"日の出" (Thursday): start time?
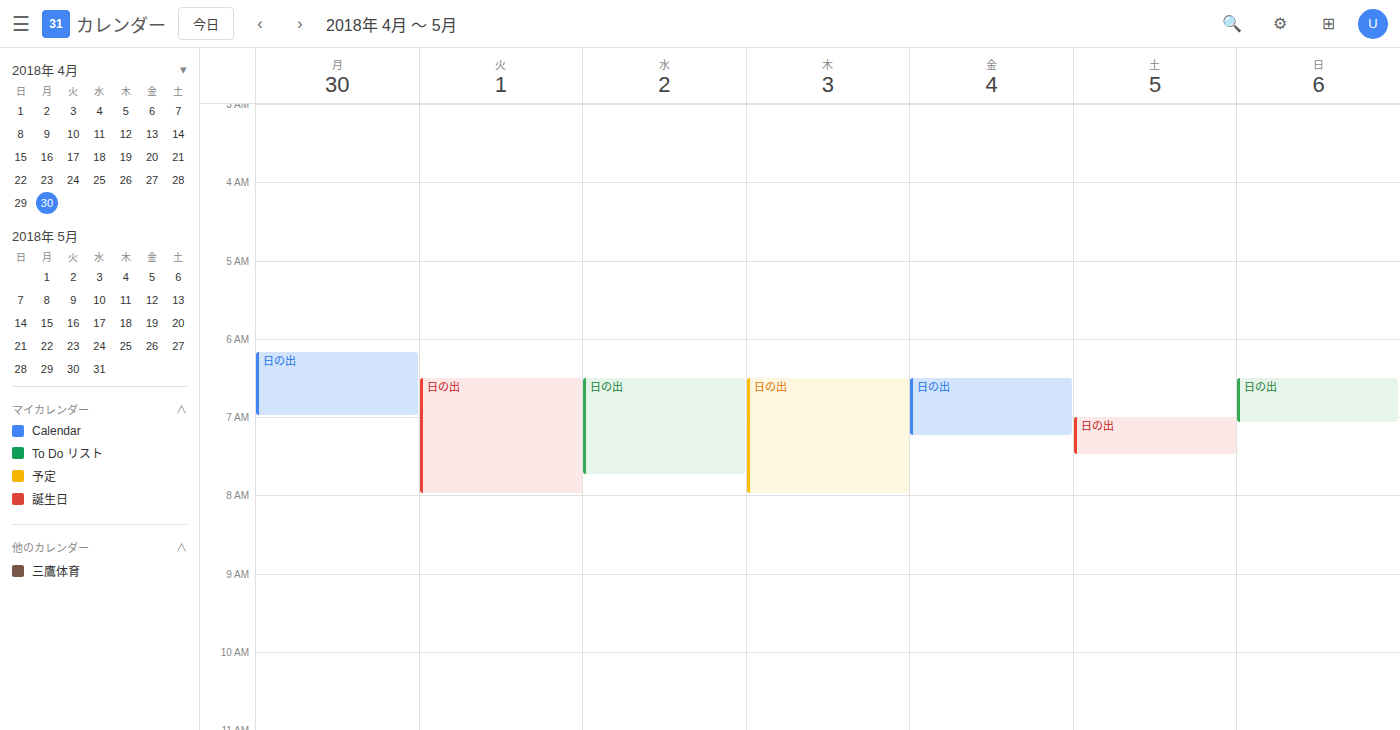
06:30